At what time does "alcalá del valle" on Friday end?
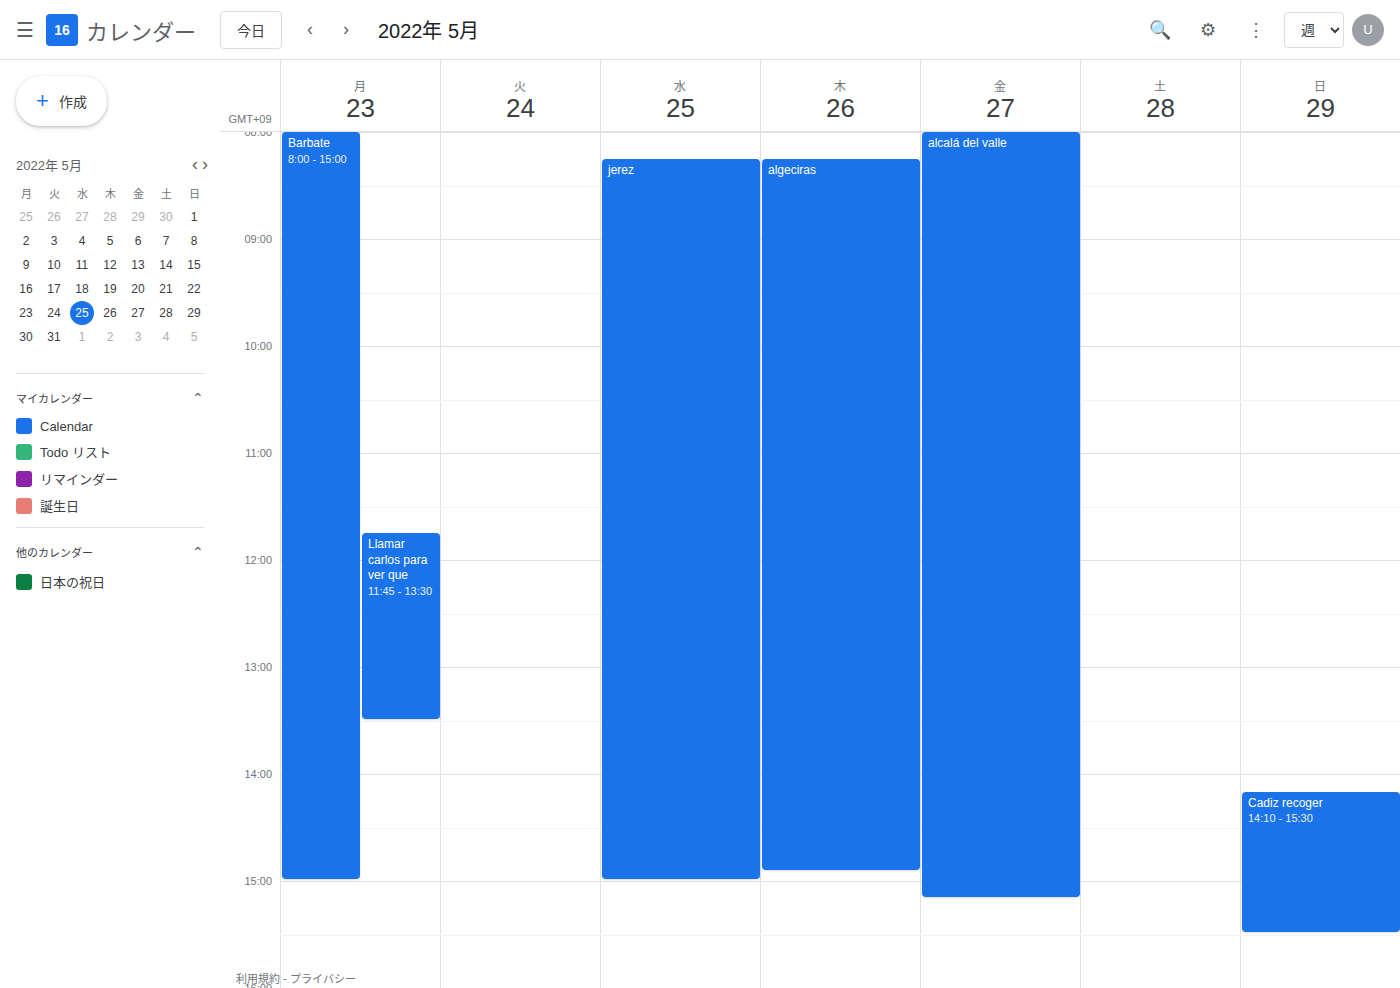
3:10 PM